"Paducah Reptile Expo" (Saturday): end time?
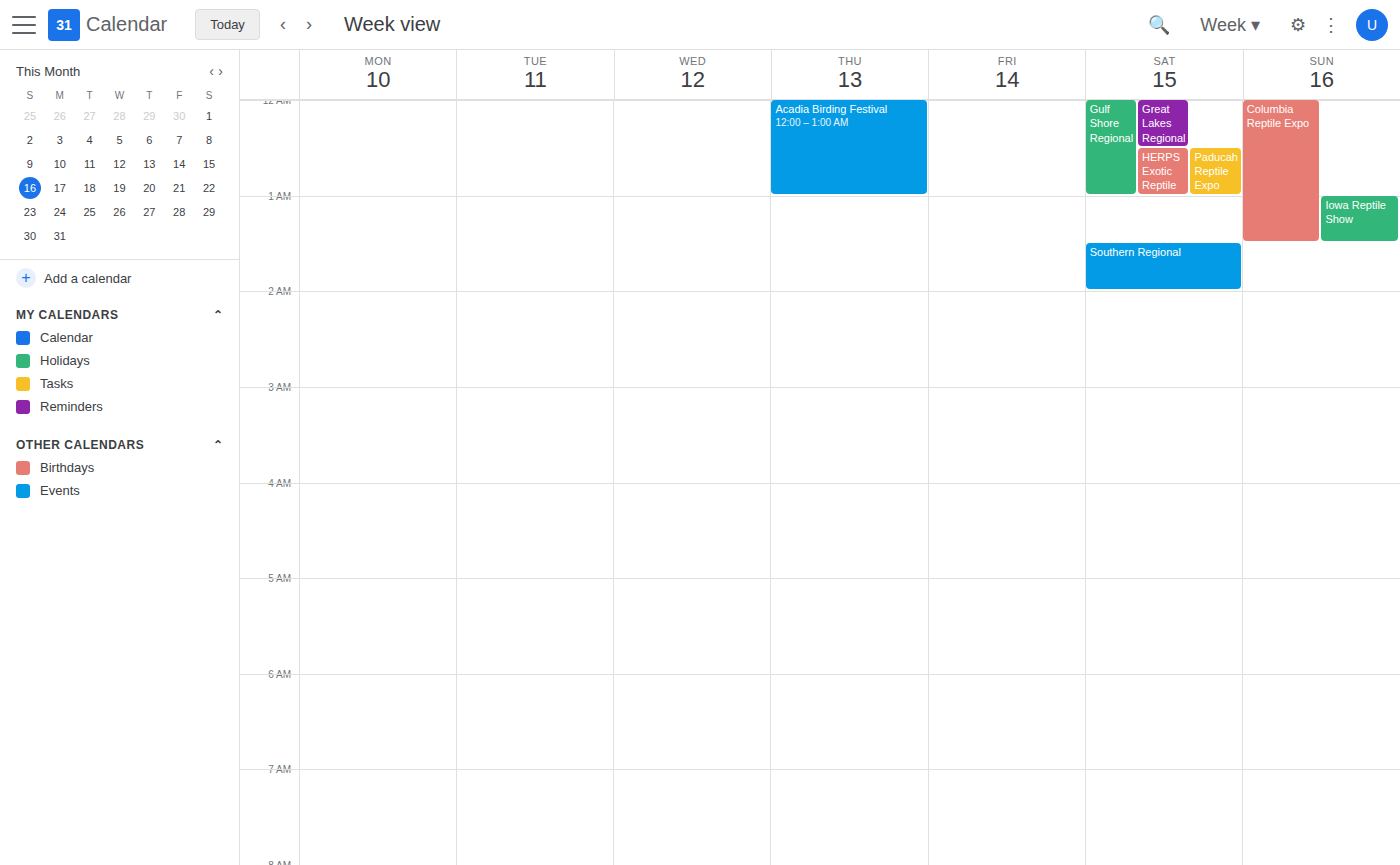
01:00